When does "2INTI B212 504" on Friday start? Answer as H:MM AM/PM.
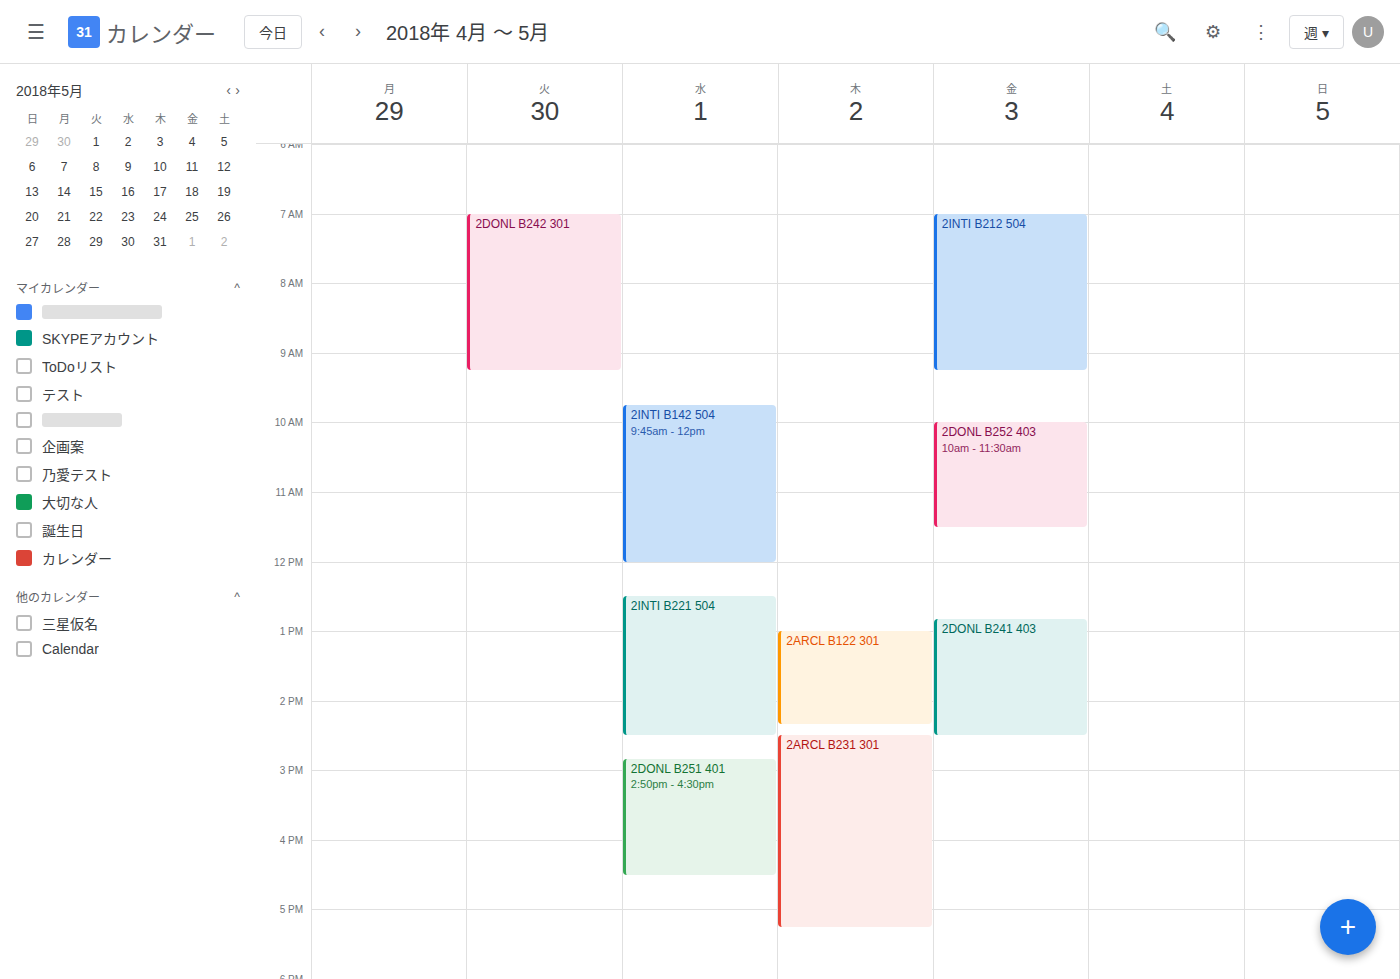
7:00 AM